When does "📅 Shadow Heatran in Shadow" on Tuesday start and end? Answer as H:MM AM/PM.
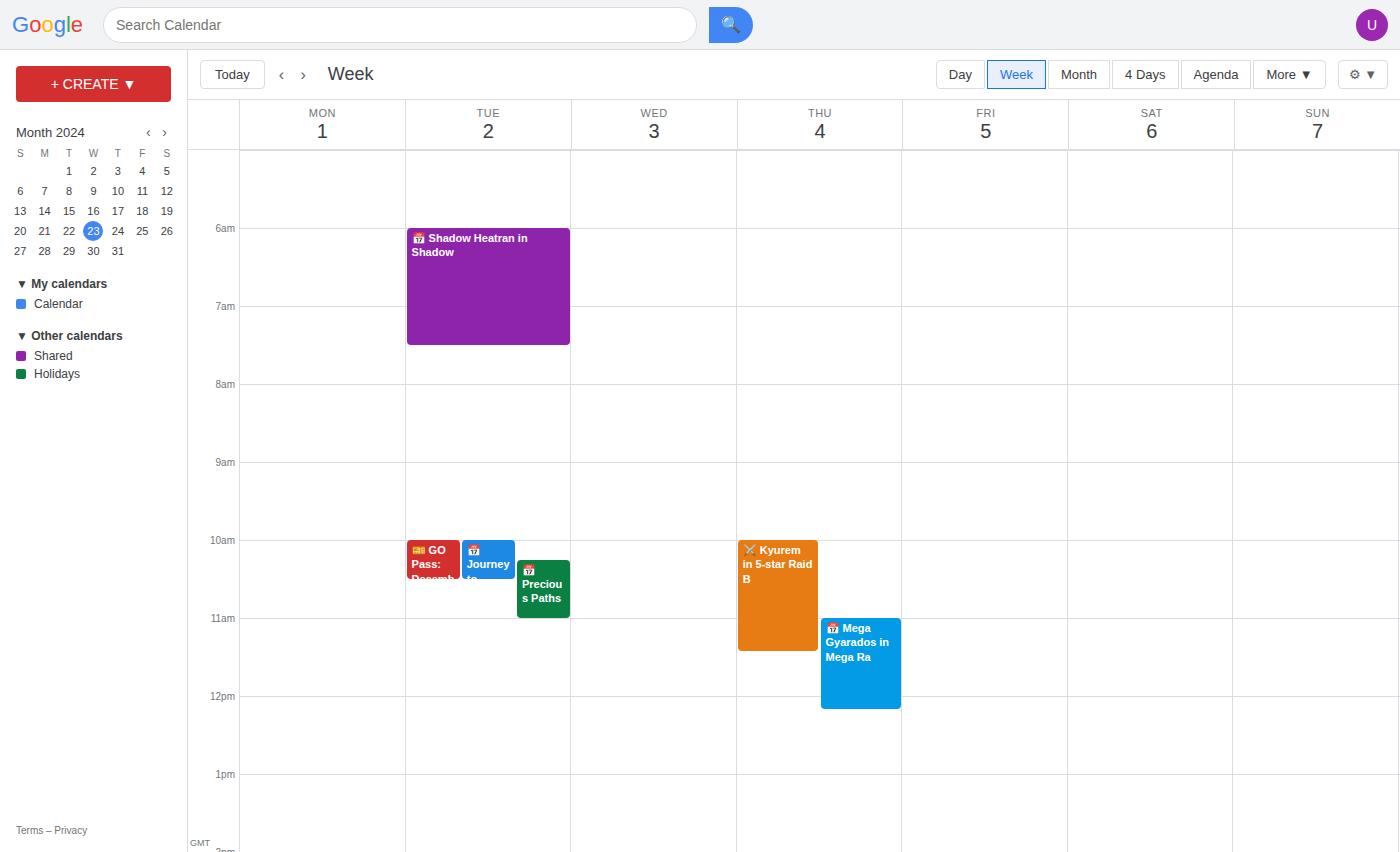
6:00 AM to 7:30 AM